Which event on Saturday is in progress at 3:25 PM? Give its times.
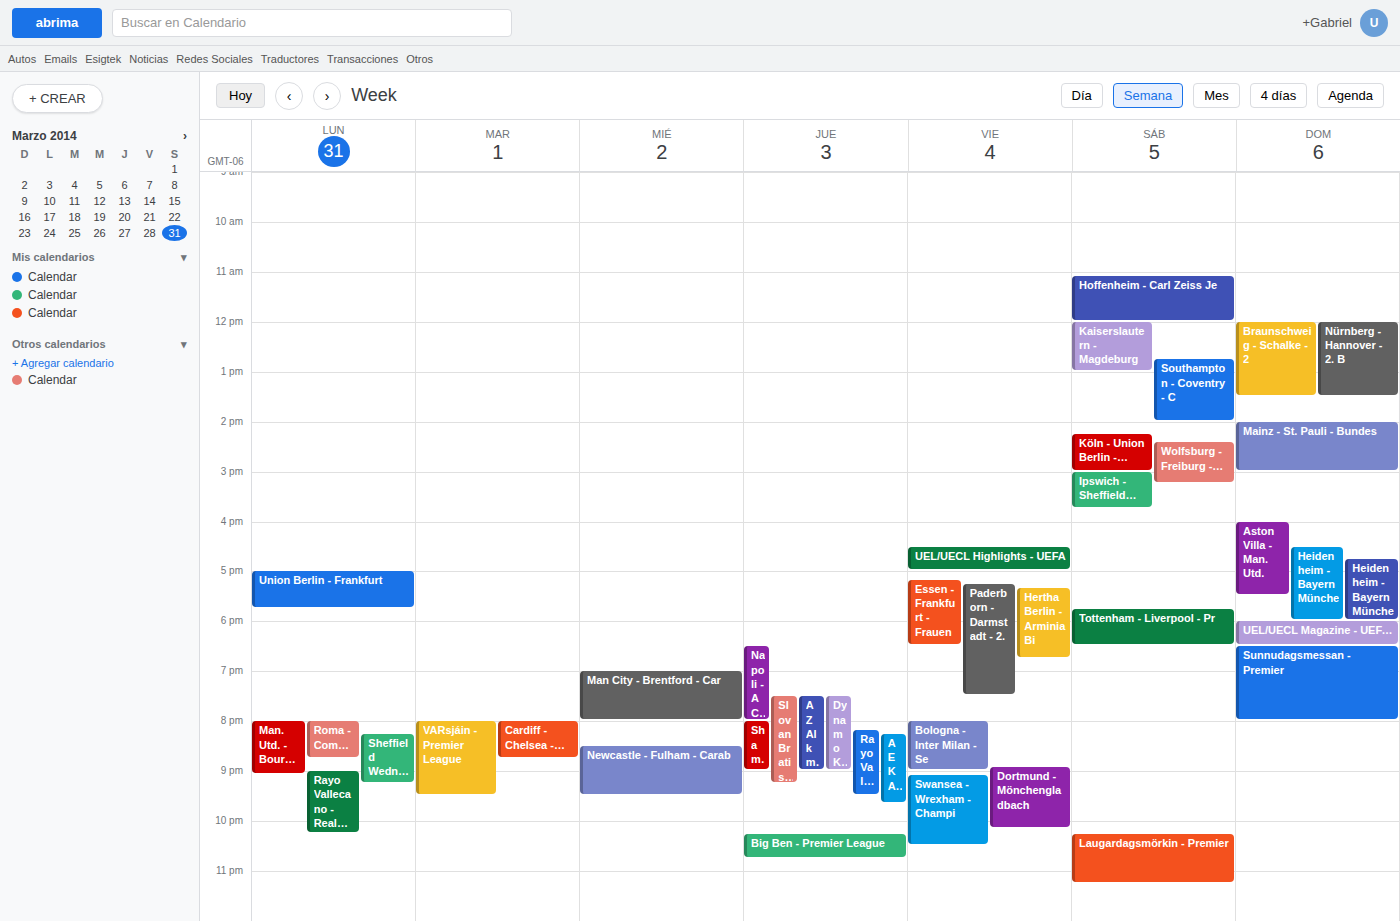
"Ipswich - Sheffield Wednes", 3:00 PM to 3:45 PM